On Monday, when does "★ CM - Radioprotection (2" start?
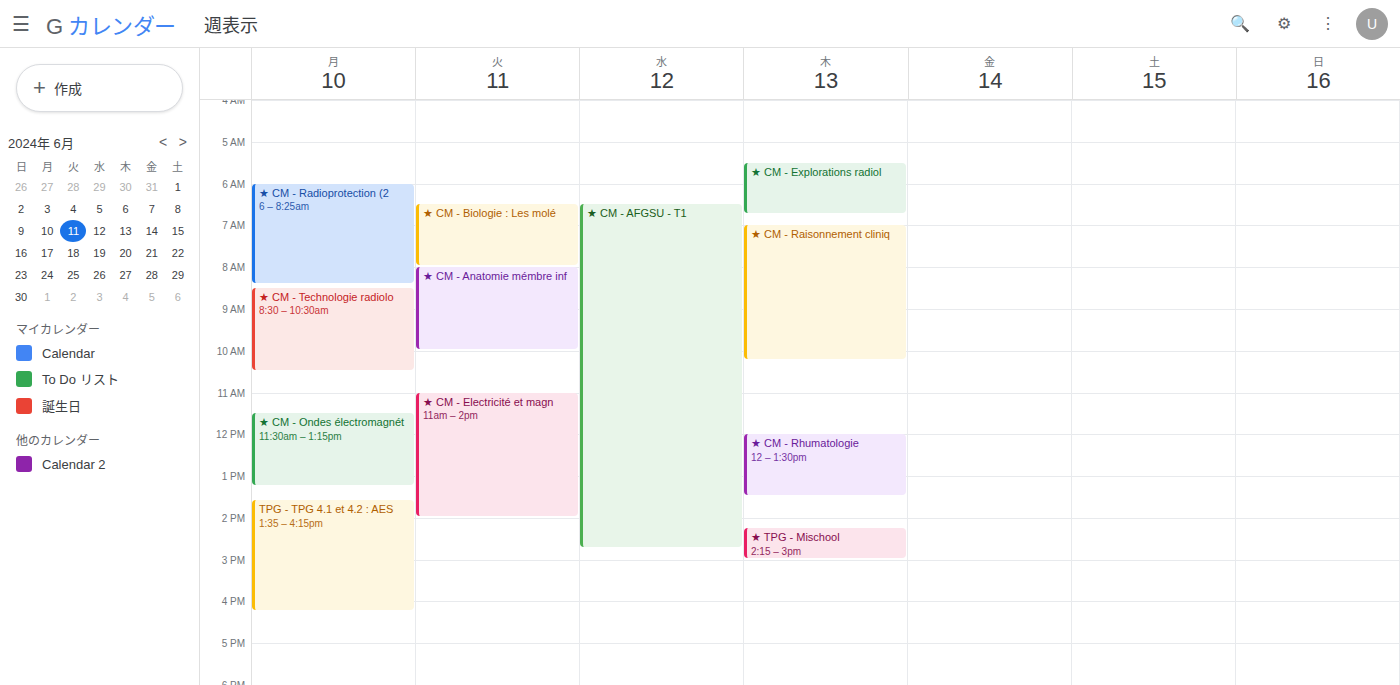
6:00 AM